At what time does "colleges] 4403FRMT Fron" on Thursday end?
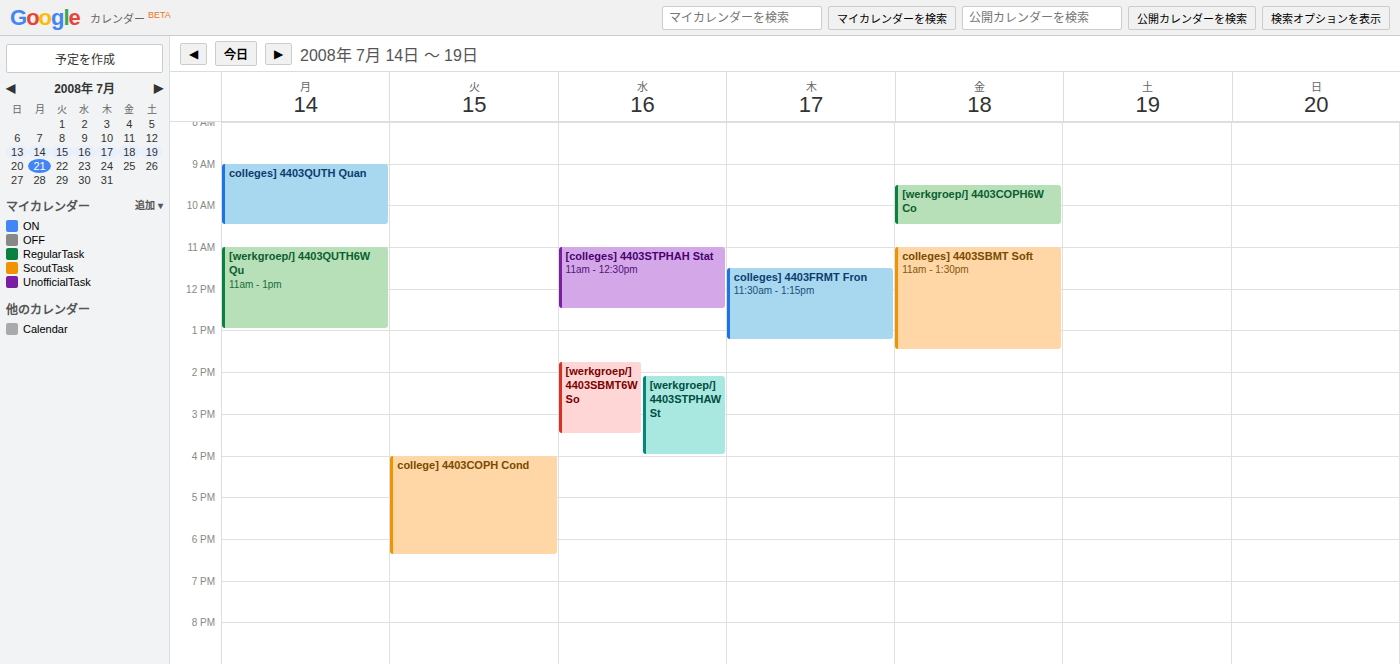
1:15 PM